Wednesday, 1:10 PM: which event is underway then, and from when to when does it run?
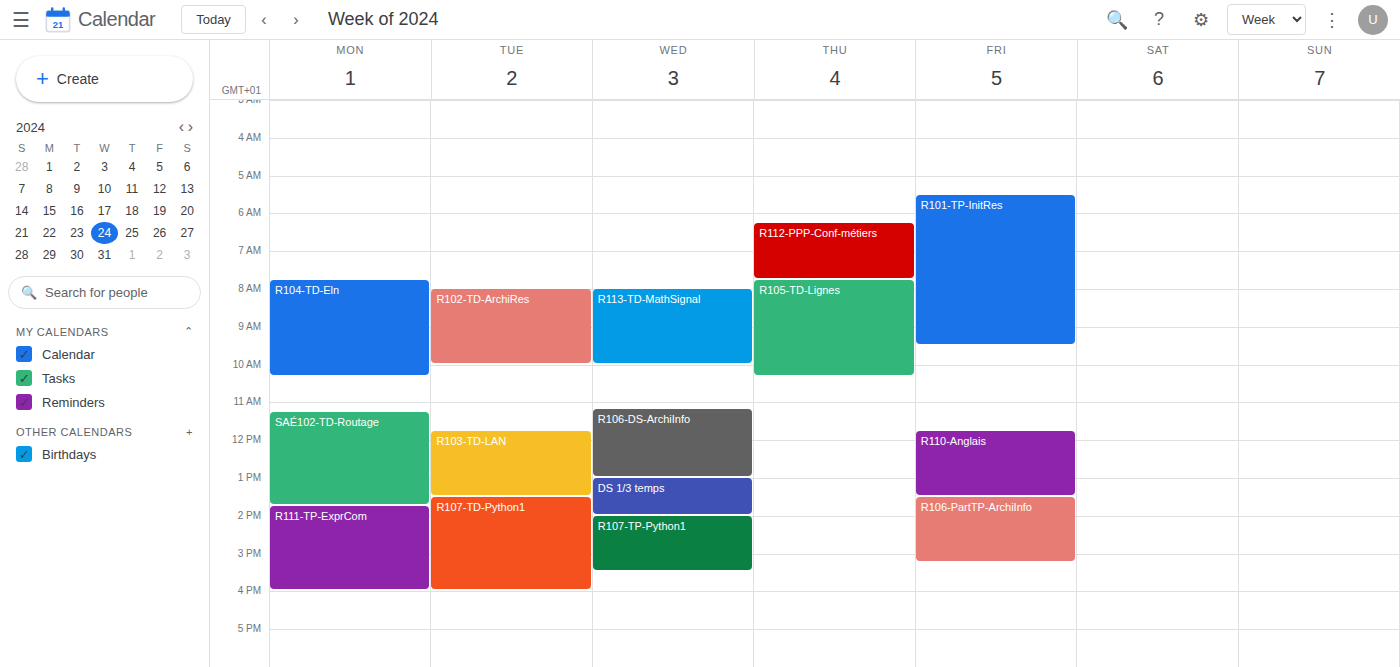
"DS 1/3 temps", 1:00 PM to 2:00 PM